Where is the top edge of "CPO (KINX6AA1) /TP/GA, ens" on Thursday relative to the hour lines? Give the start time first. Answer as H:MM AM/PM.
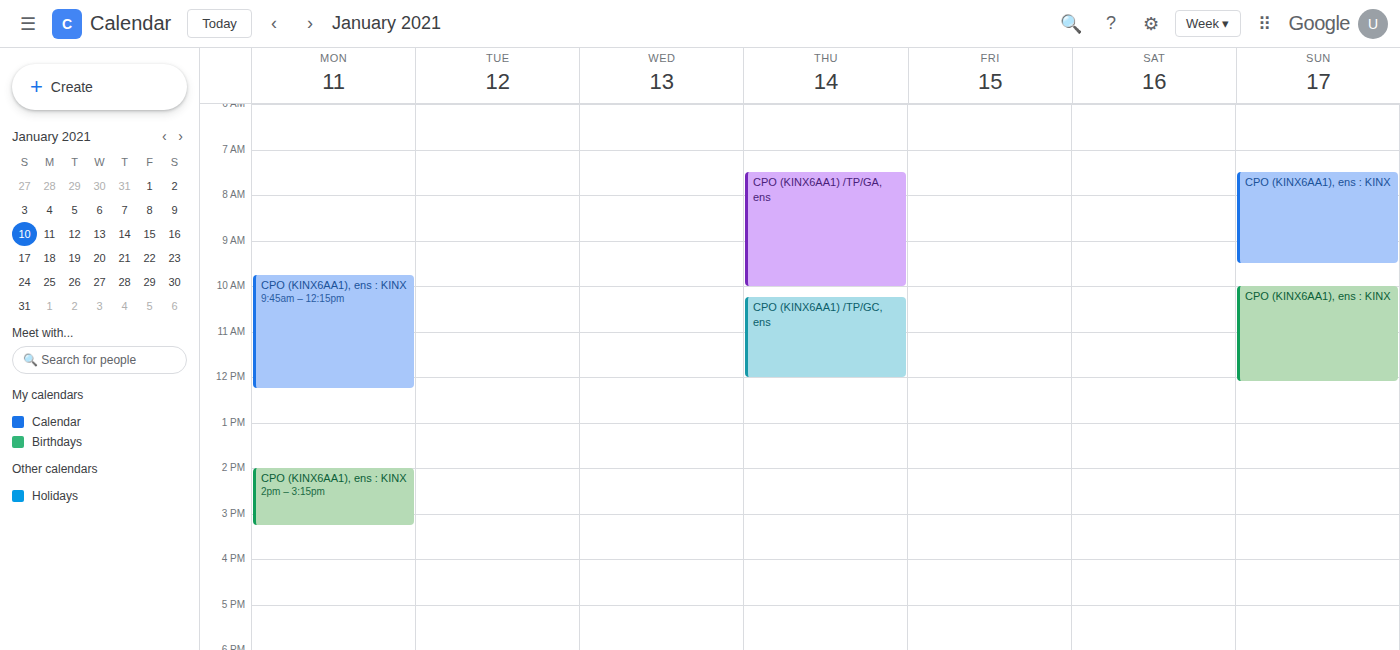
7:30 AM -- halfway between the 7 AM and 8 AM lines.